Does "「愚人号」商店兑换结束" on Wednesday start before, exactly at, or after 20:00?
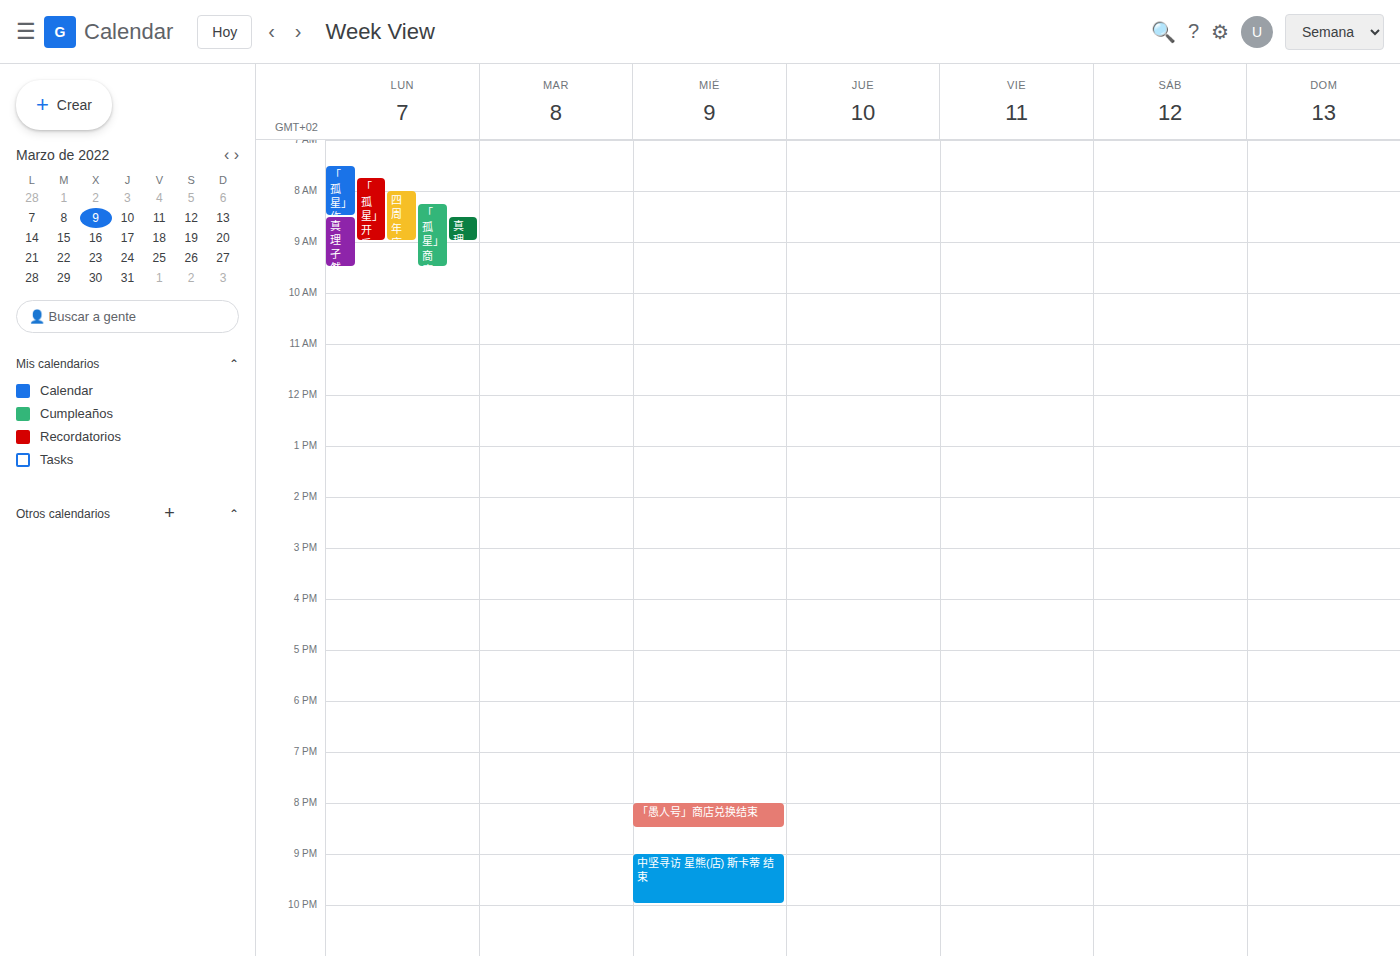
20:00 -- exactly at 20:00, on the 20:00 line.